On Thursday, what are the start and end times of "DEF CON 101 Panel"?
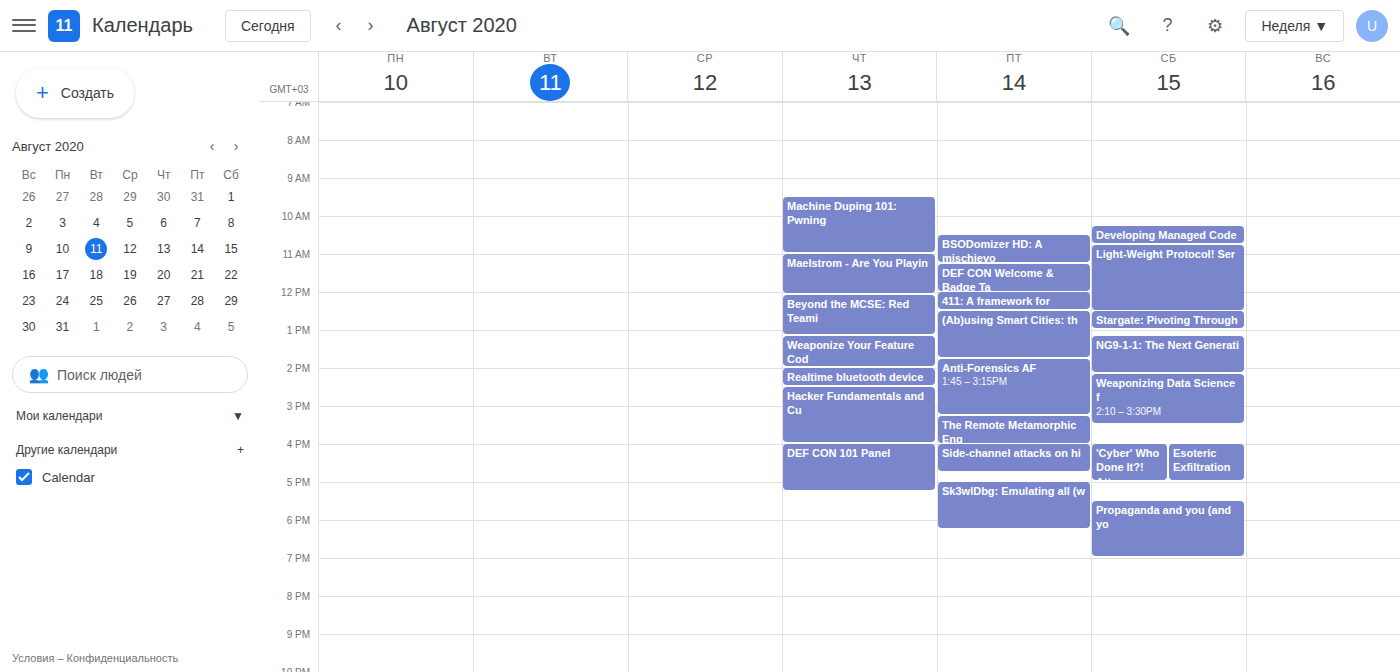
4:00 PM to 5:15 PM